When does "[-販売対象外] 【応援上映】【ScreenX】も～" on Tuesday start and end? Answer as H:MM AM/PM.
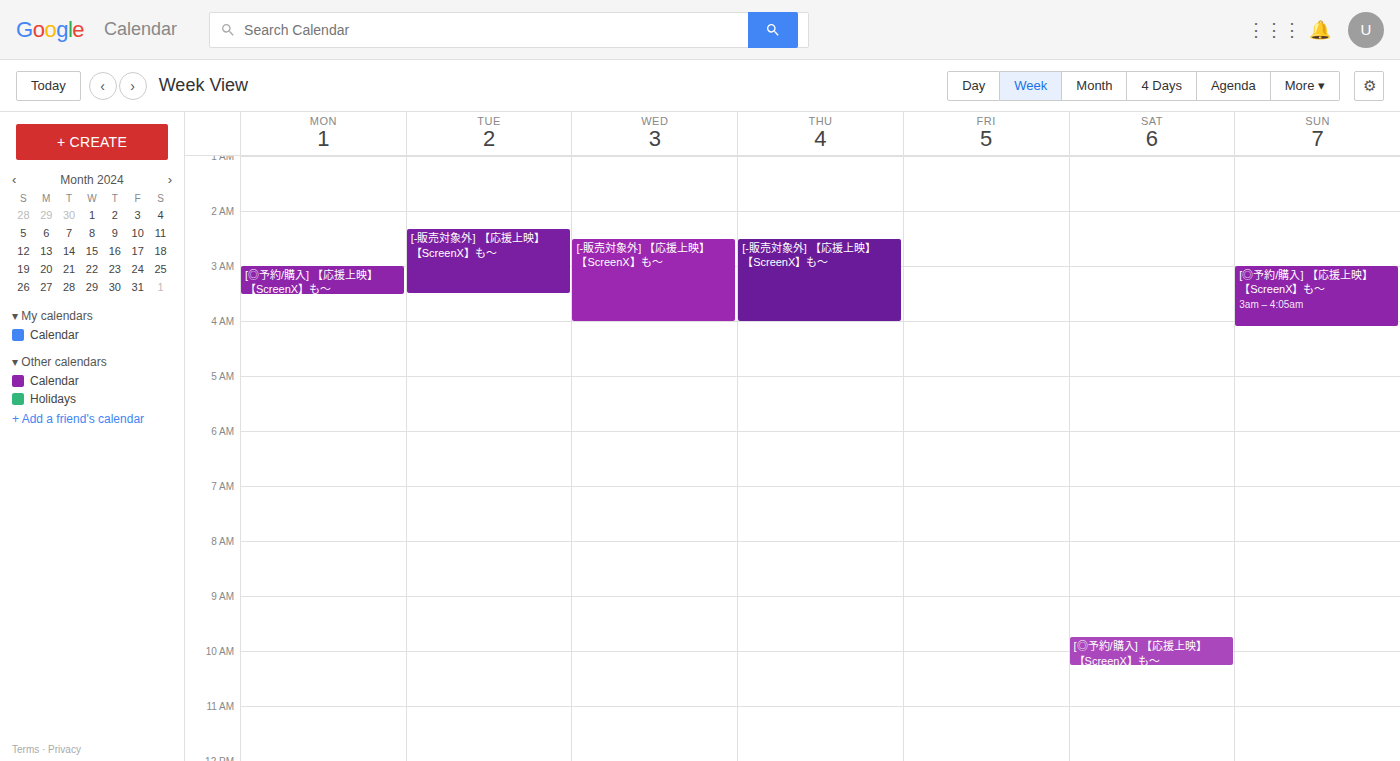
2:20 AM to 3:30 AM